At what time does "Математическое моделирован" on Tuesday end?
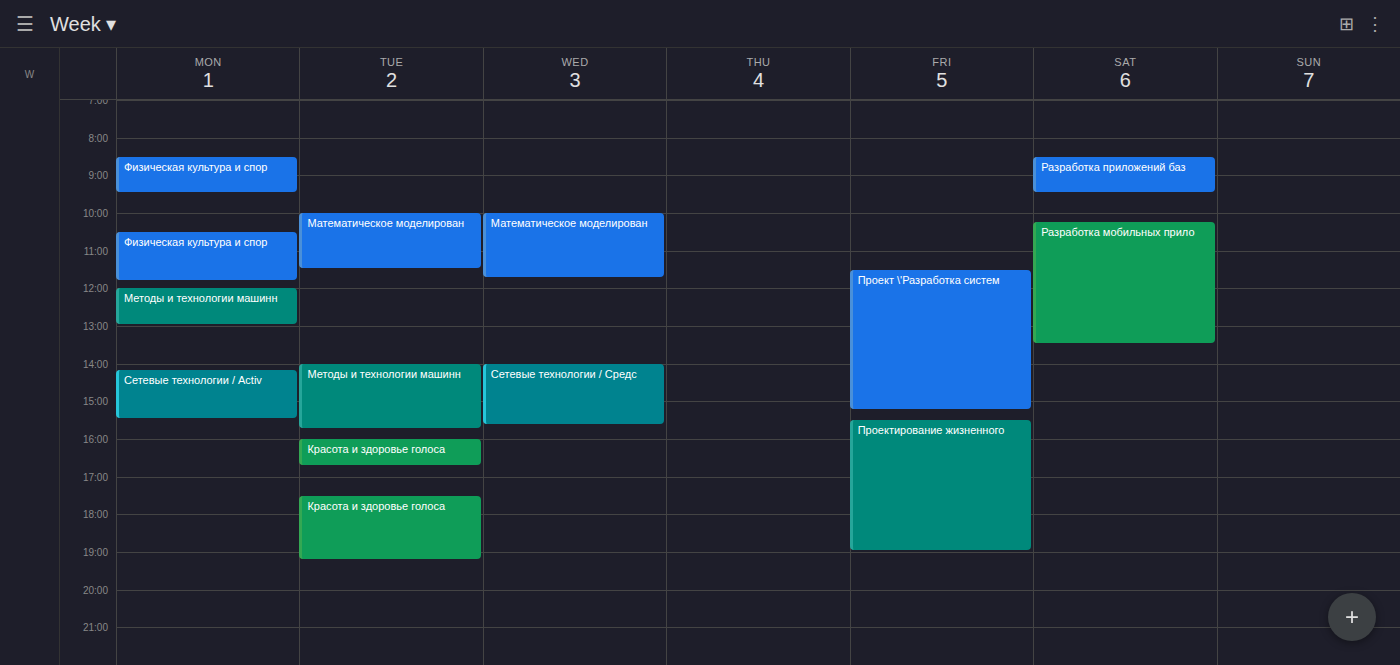
11:30 AM